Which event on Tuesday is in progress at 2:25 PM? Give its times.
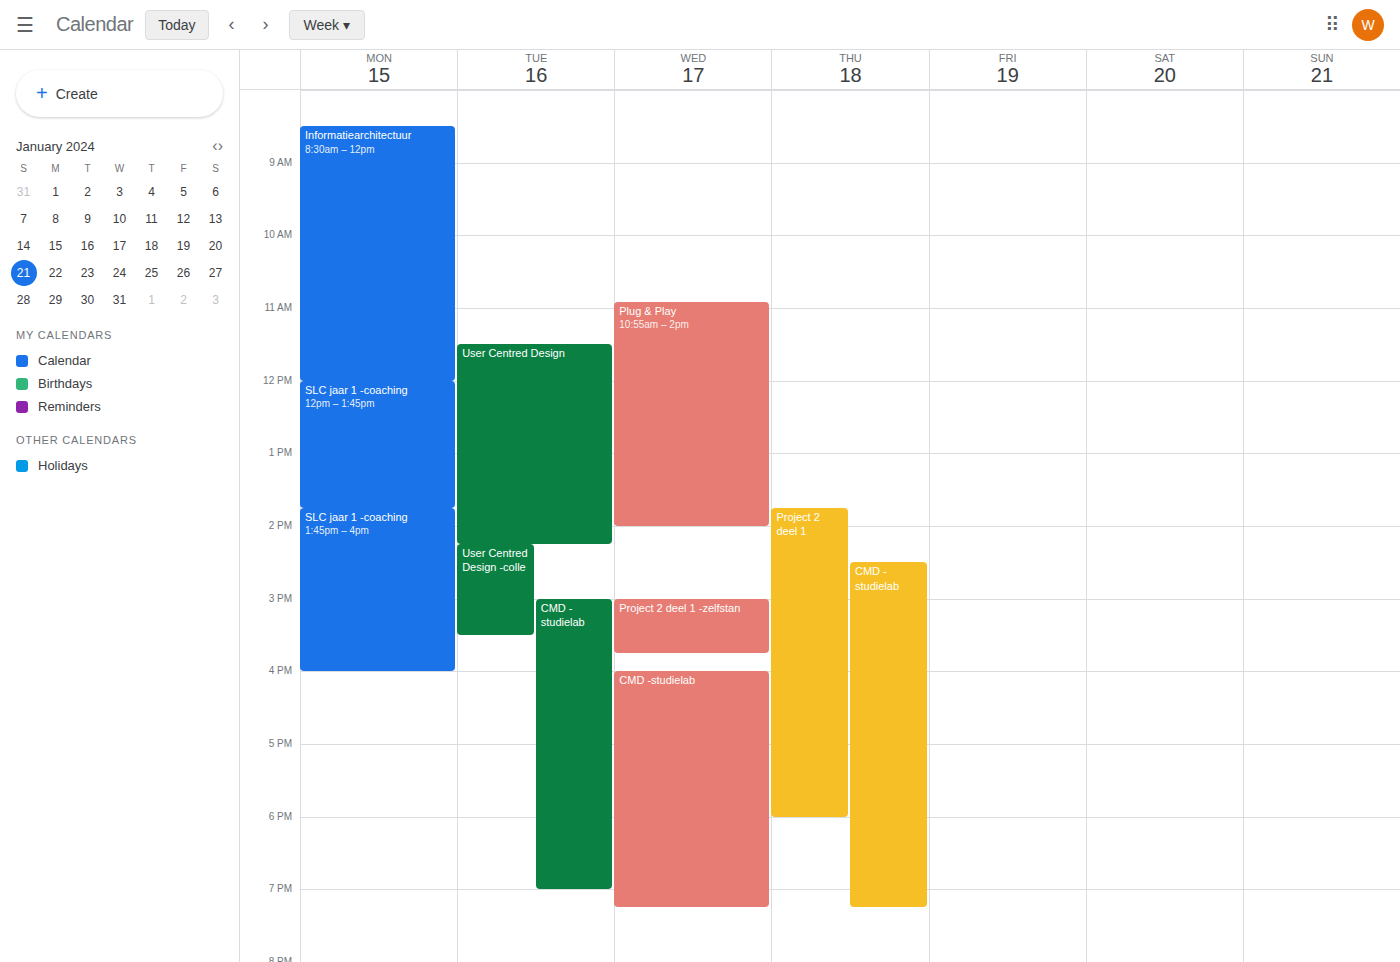
"User Centred Design -colle", 2:15 PM to 3:30 PM